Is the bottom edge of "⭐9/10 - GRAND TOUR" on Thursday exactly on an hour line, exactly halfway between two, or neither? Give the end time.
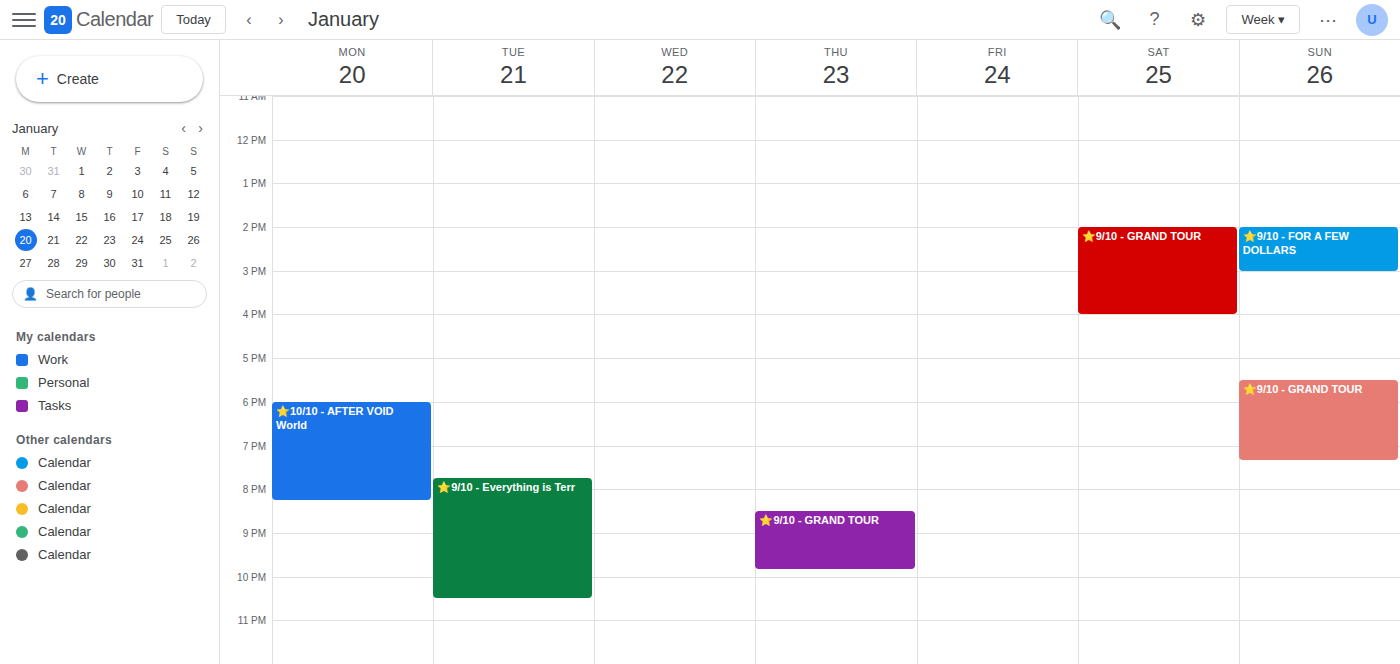
9:50 PM -- neither: 50 minutes below the 9 PM line and 10 minutes above the 10 PM line.